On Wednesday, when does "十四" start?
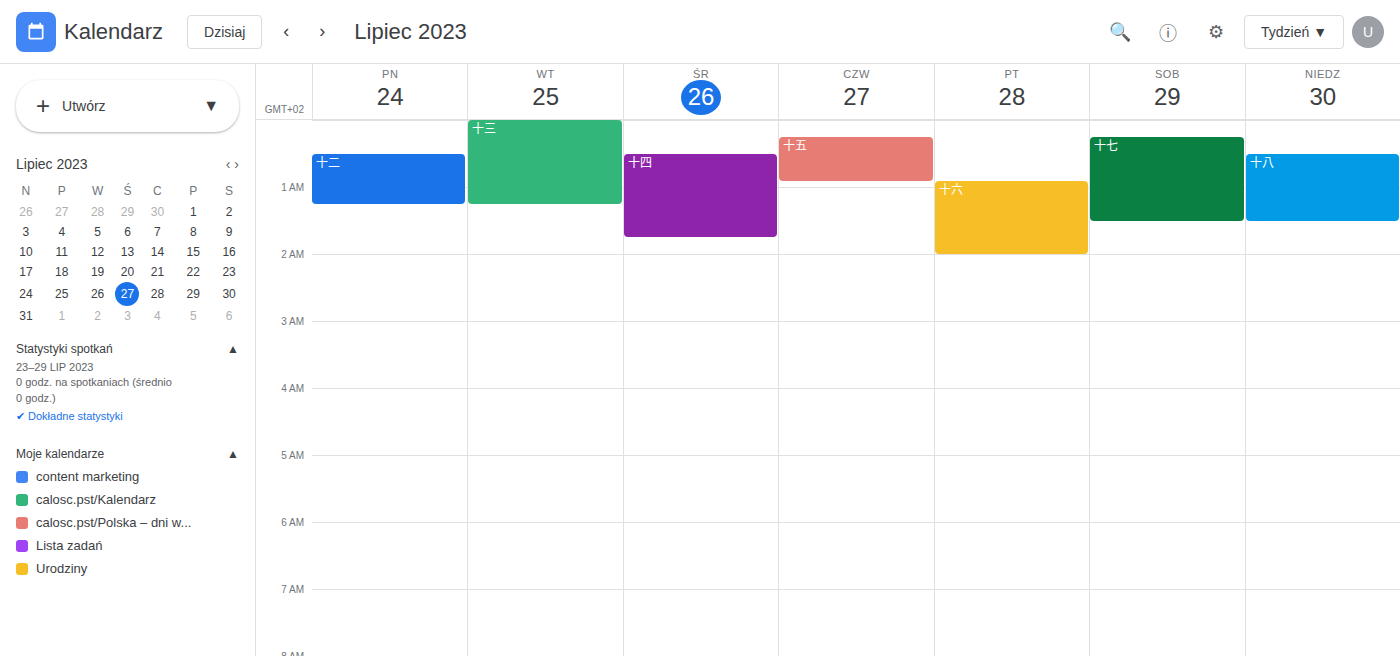
12:30 AM